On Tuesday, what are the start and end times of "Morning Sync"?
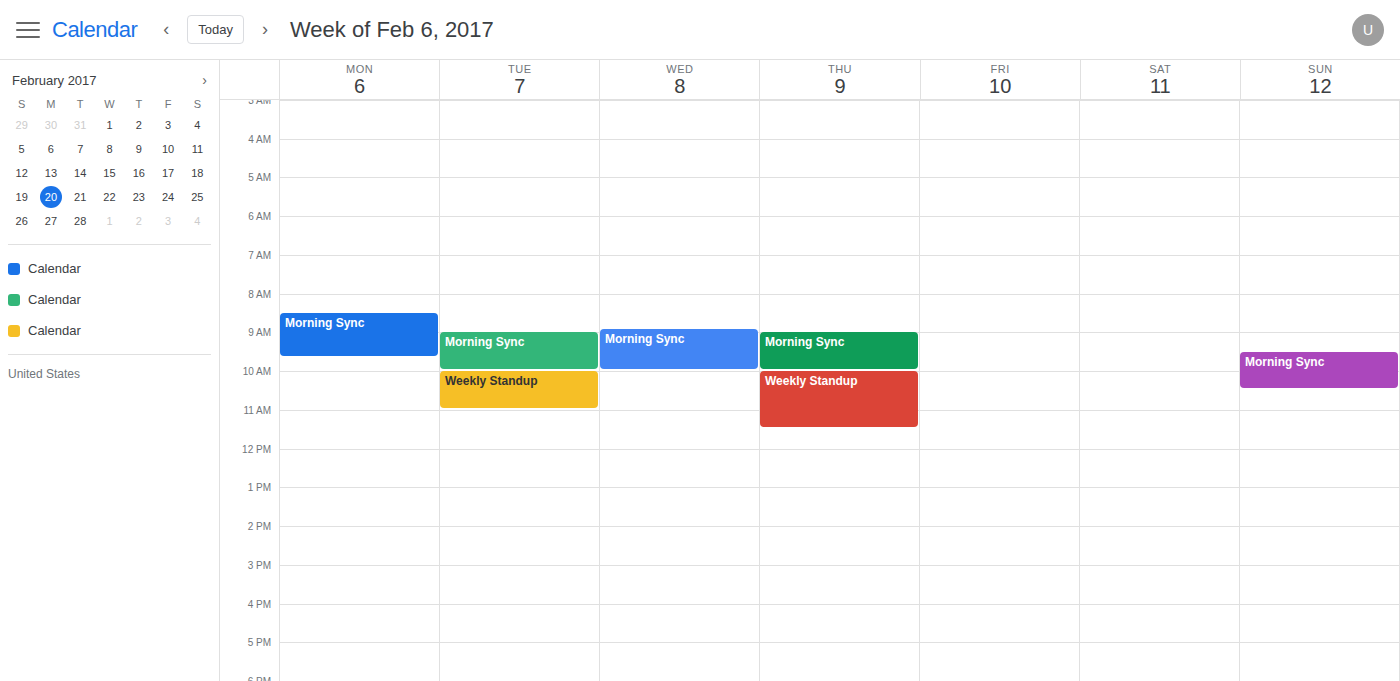
9:00 AM to 10:00 AM